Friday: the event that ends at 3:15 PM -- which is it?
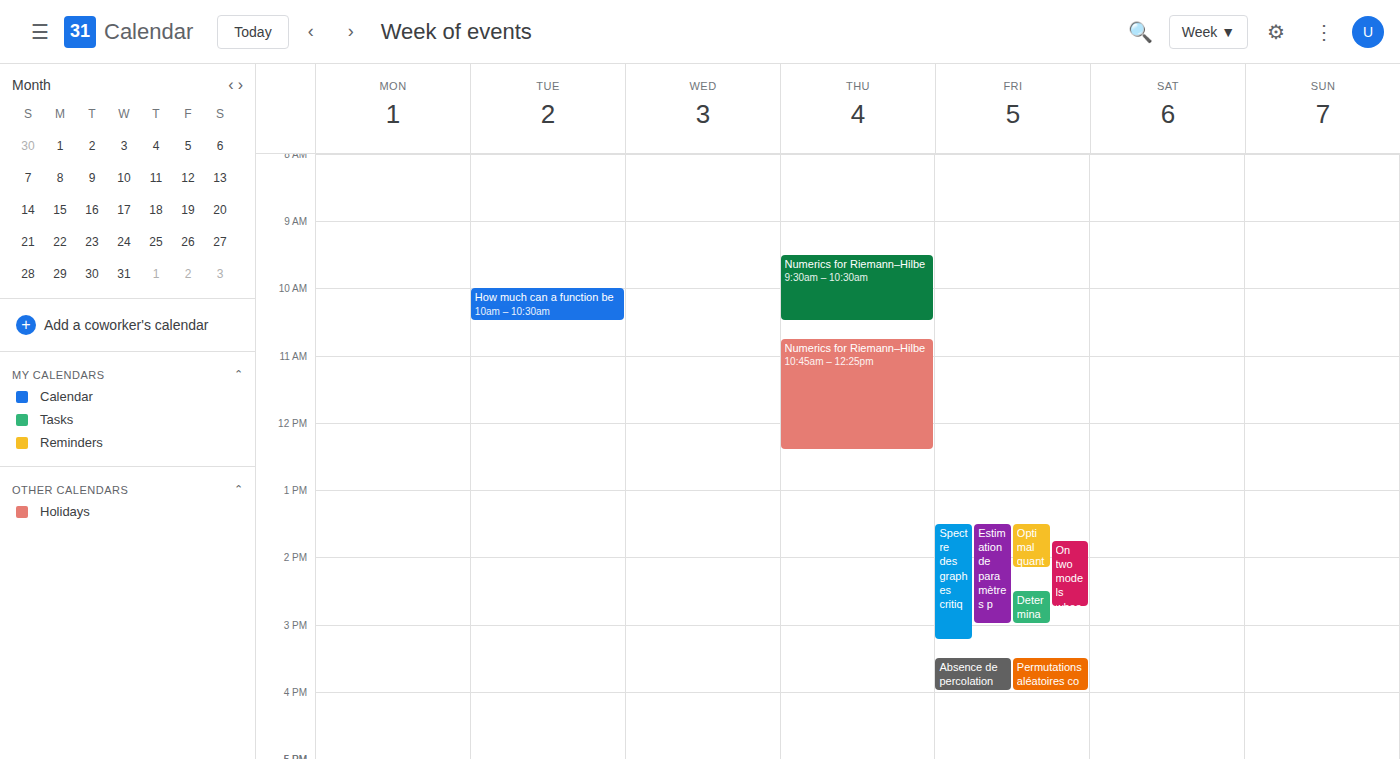
"Spectre des graphes critiq"